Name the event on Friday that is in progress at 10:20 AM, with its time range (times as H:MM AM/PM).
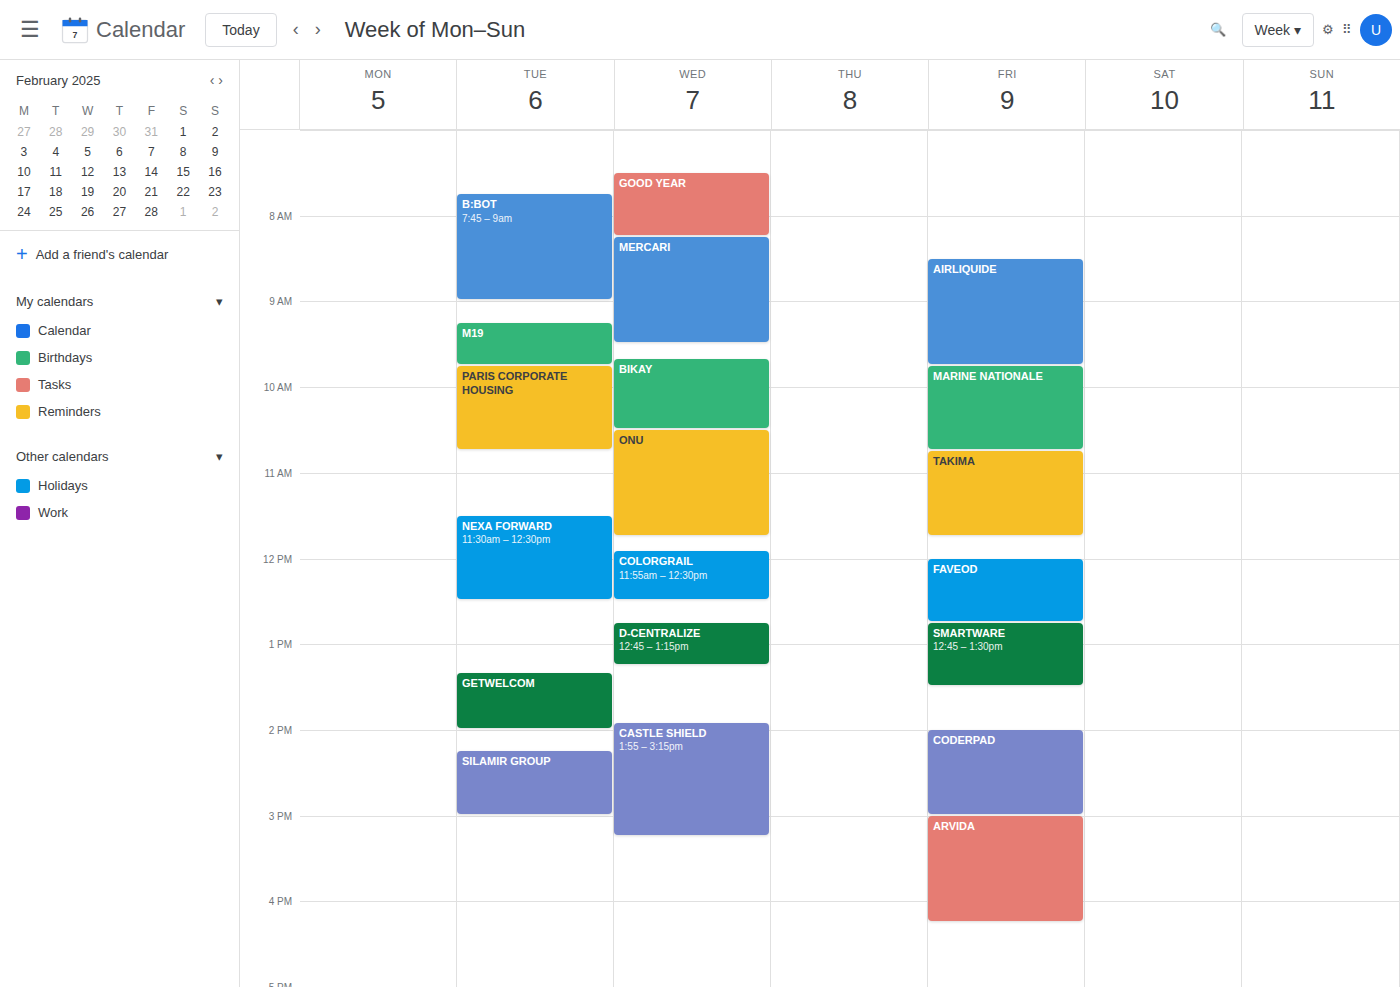
"MARINE NATIONALE", 9:45 AM to 10:45 AM